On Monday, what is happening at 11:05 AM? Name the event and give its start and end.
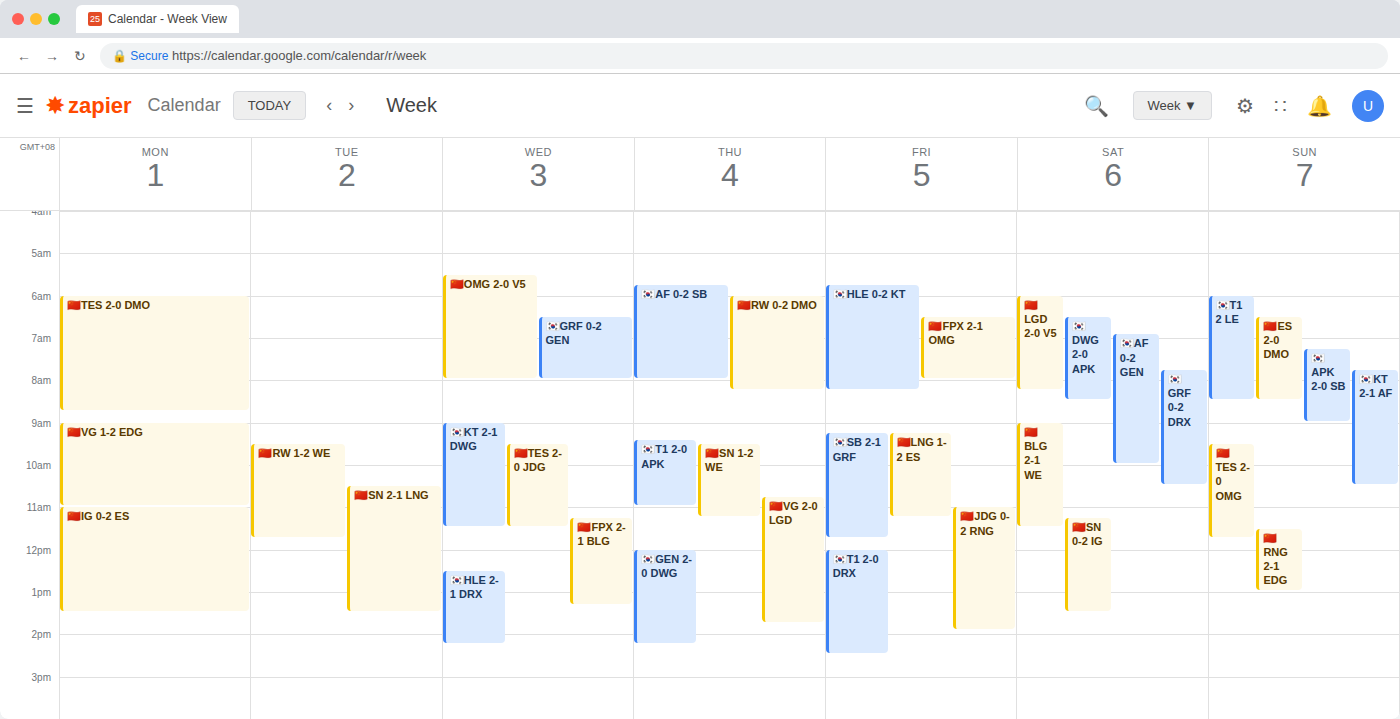
"🇨🇳IG 0-2 ES", 11:00 AM to 1:30 PM